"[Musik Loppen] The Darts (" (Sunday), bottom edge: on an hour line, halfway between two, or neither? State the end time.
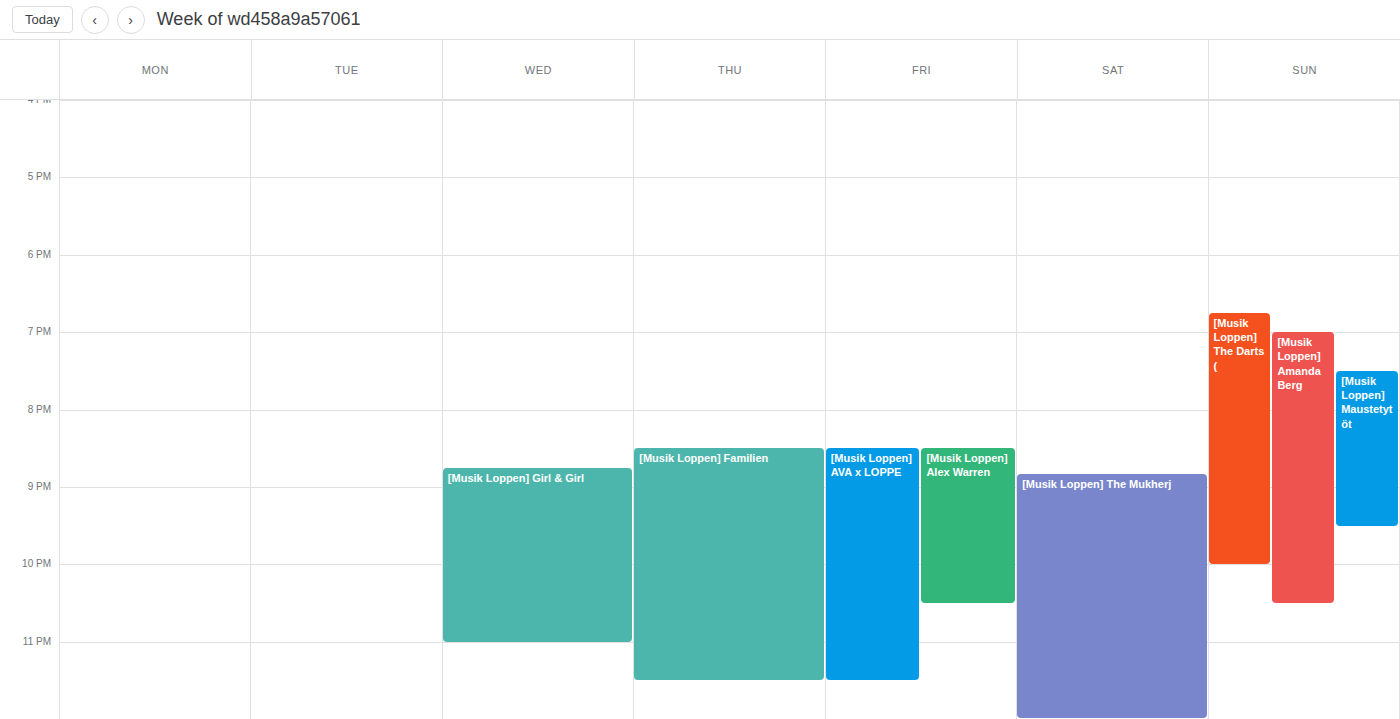
10:00 PM -- exactly on the 10 PM line.